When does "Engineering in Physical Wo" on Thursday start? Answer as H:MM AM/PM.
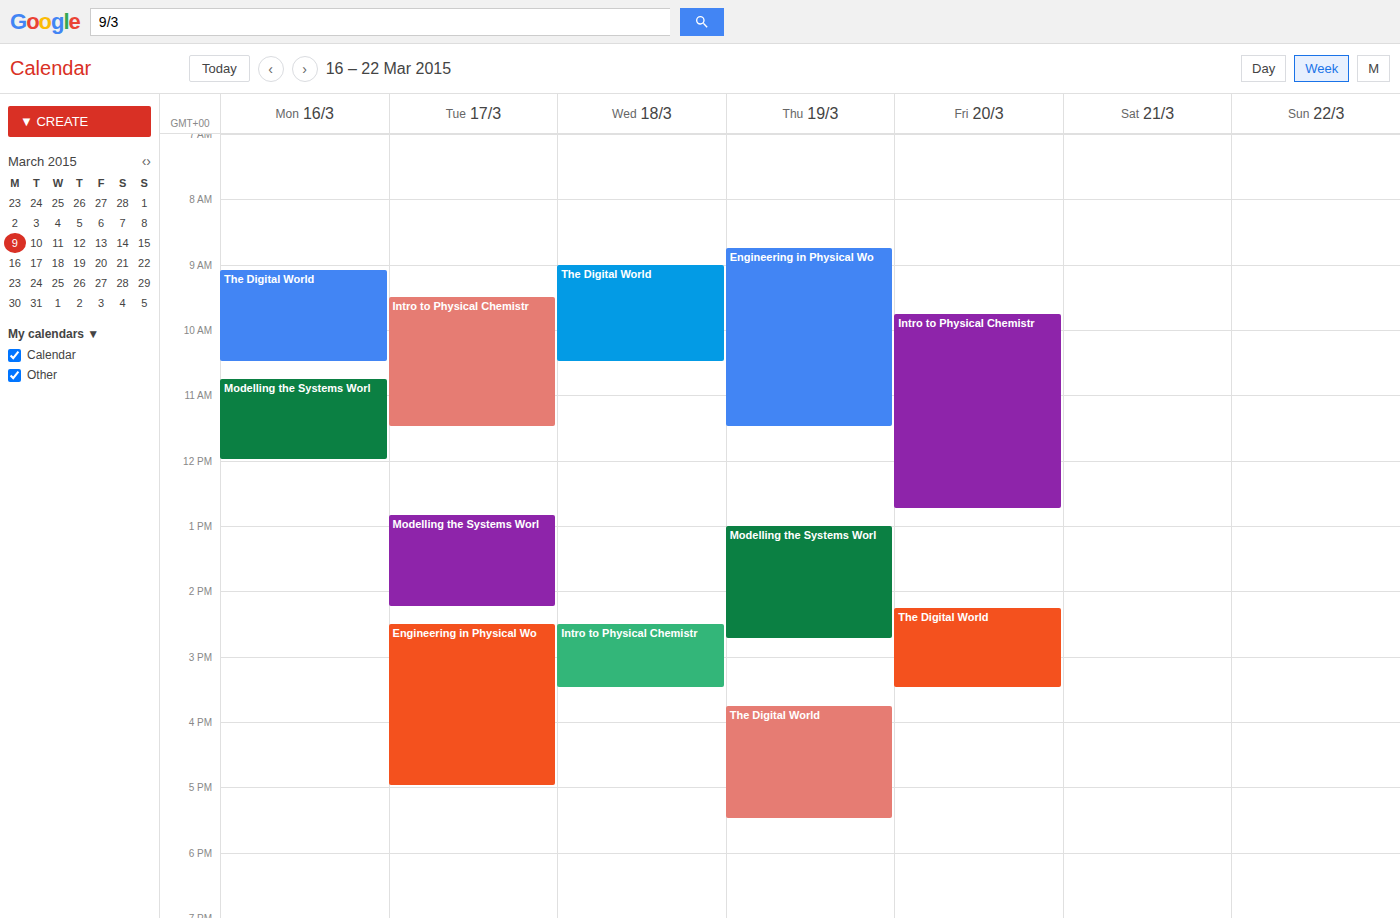
8:45 AM